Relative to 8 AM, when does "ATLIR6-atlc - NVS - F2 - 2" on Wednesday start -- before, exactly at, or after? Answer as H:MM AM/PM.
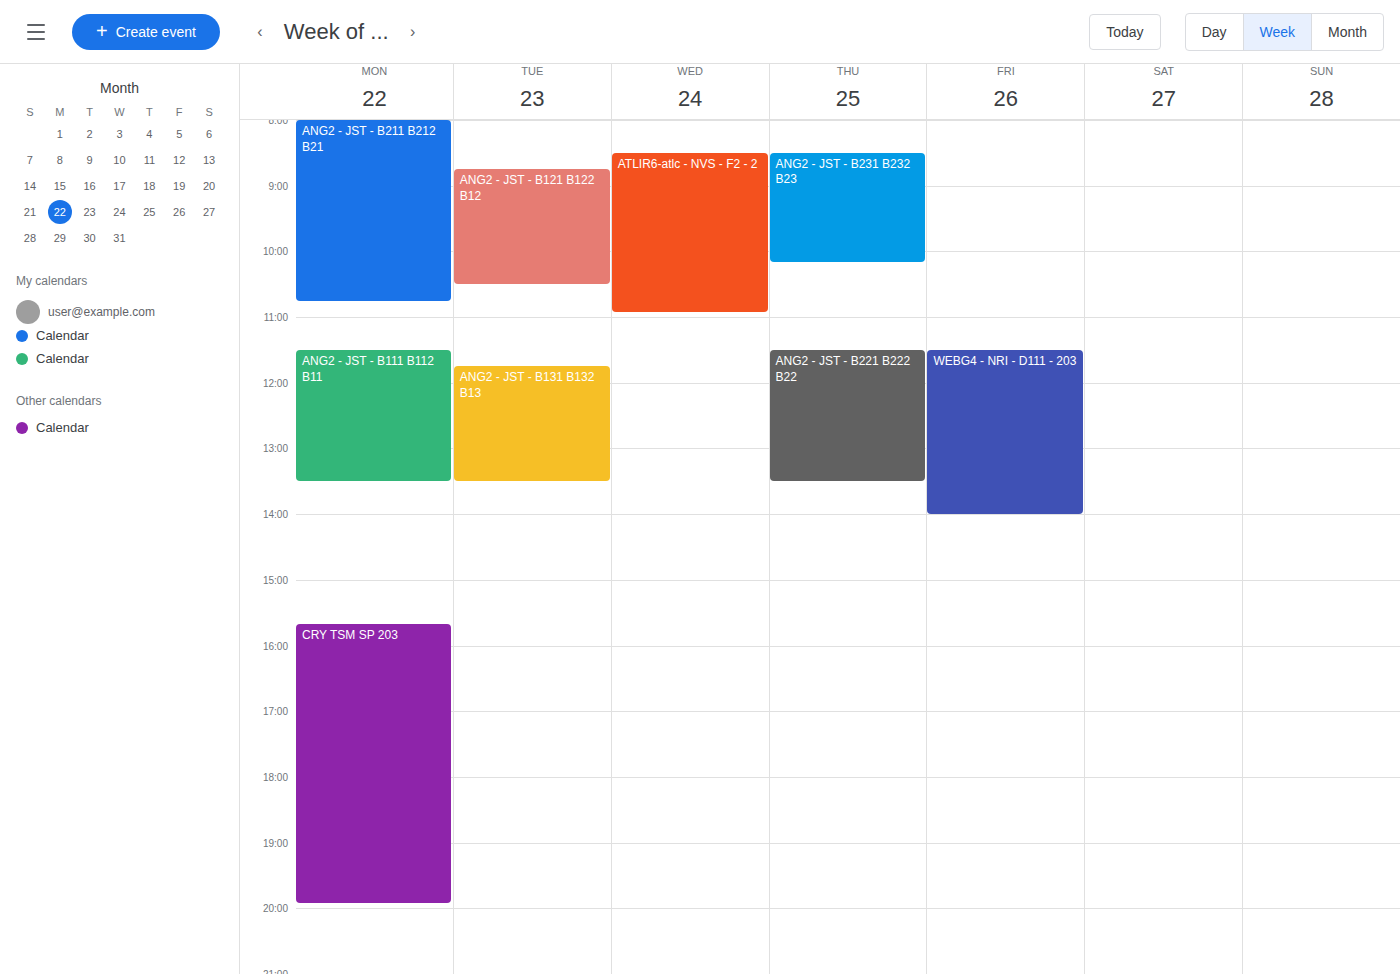
8:30 AM -- after 8 AM, 30 minutes below the 8 AM line.